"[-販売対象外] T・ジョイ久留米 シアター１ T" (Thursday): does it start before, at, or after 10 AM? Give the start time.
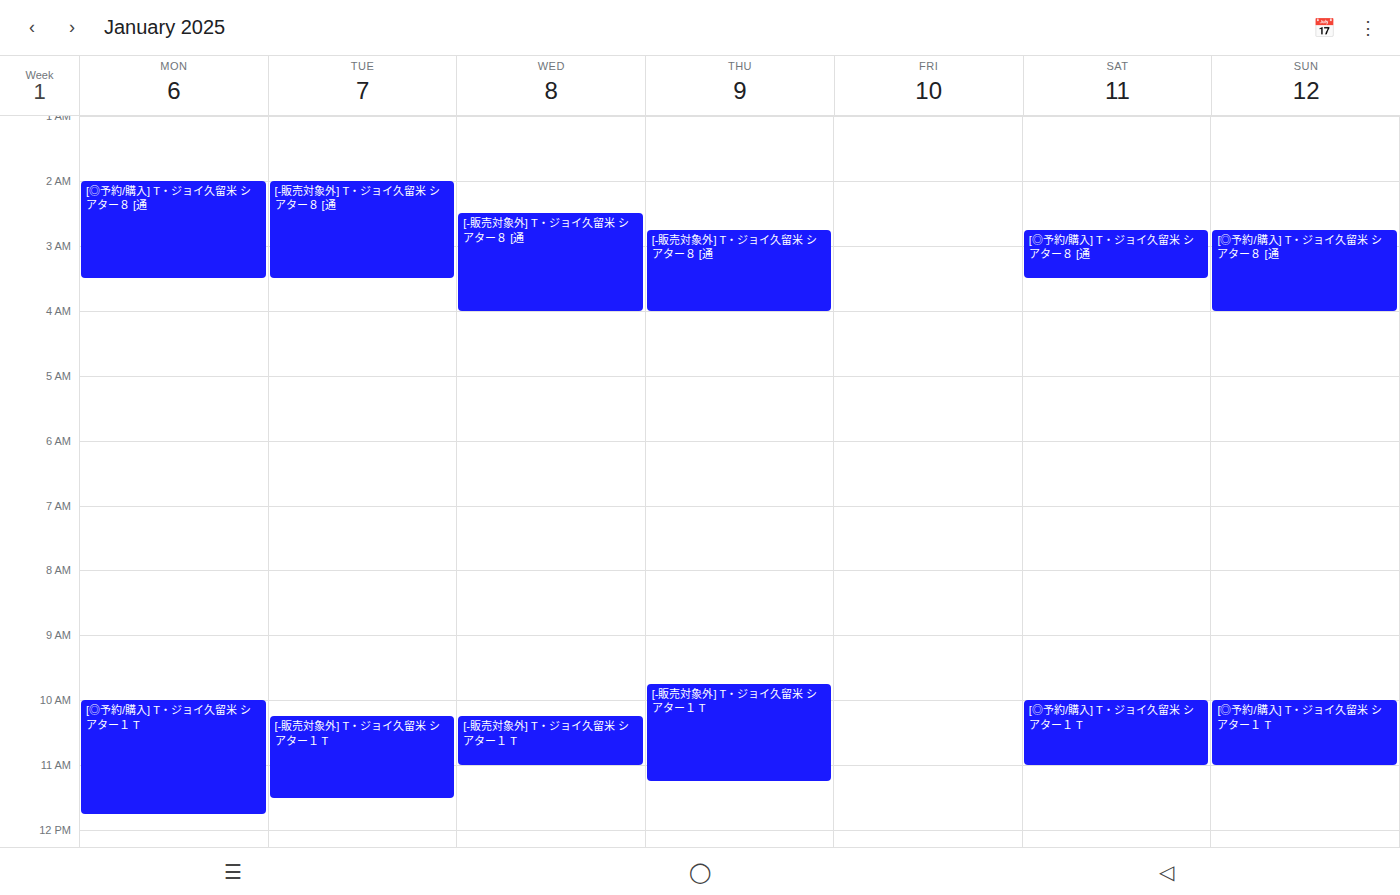
9:45 AM -- before 10 AM, 15 minutes above the 10 AM line.